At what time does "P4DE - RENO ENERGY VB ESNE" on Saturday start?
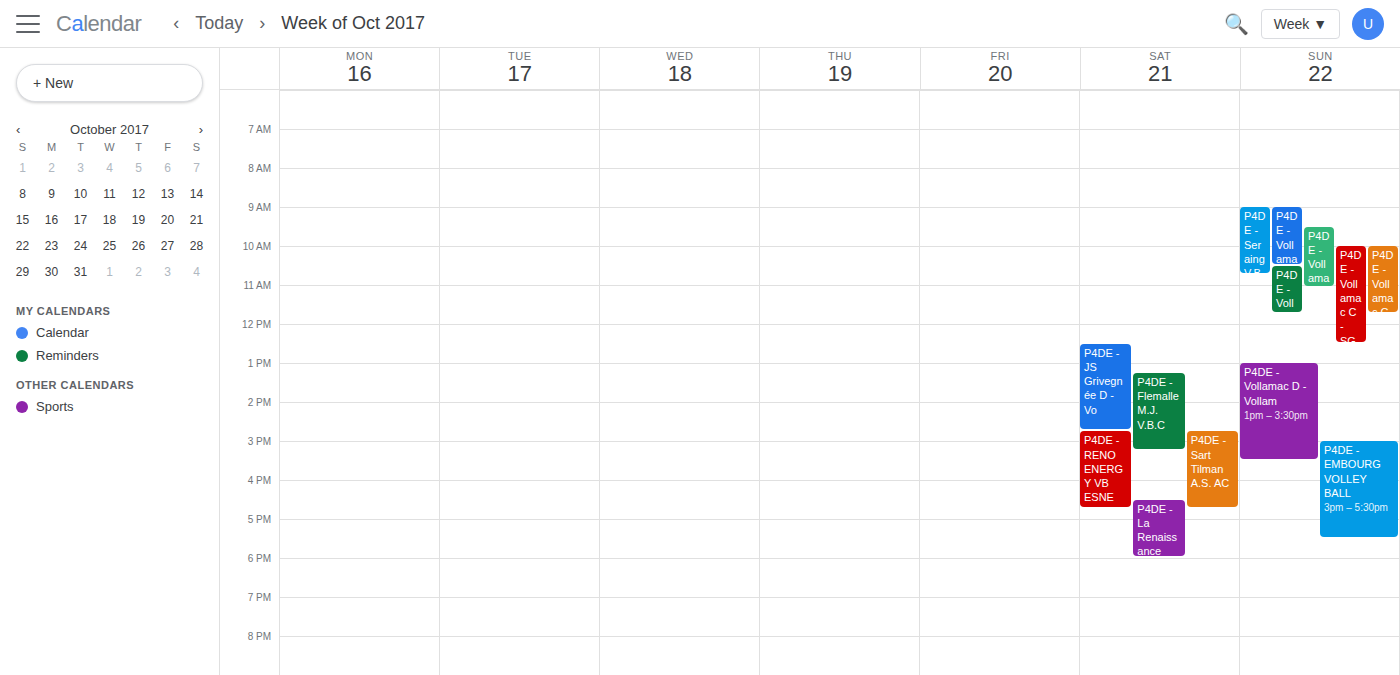
14:45